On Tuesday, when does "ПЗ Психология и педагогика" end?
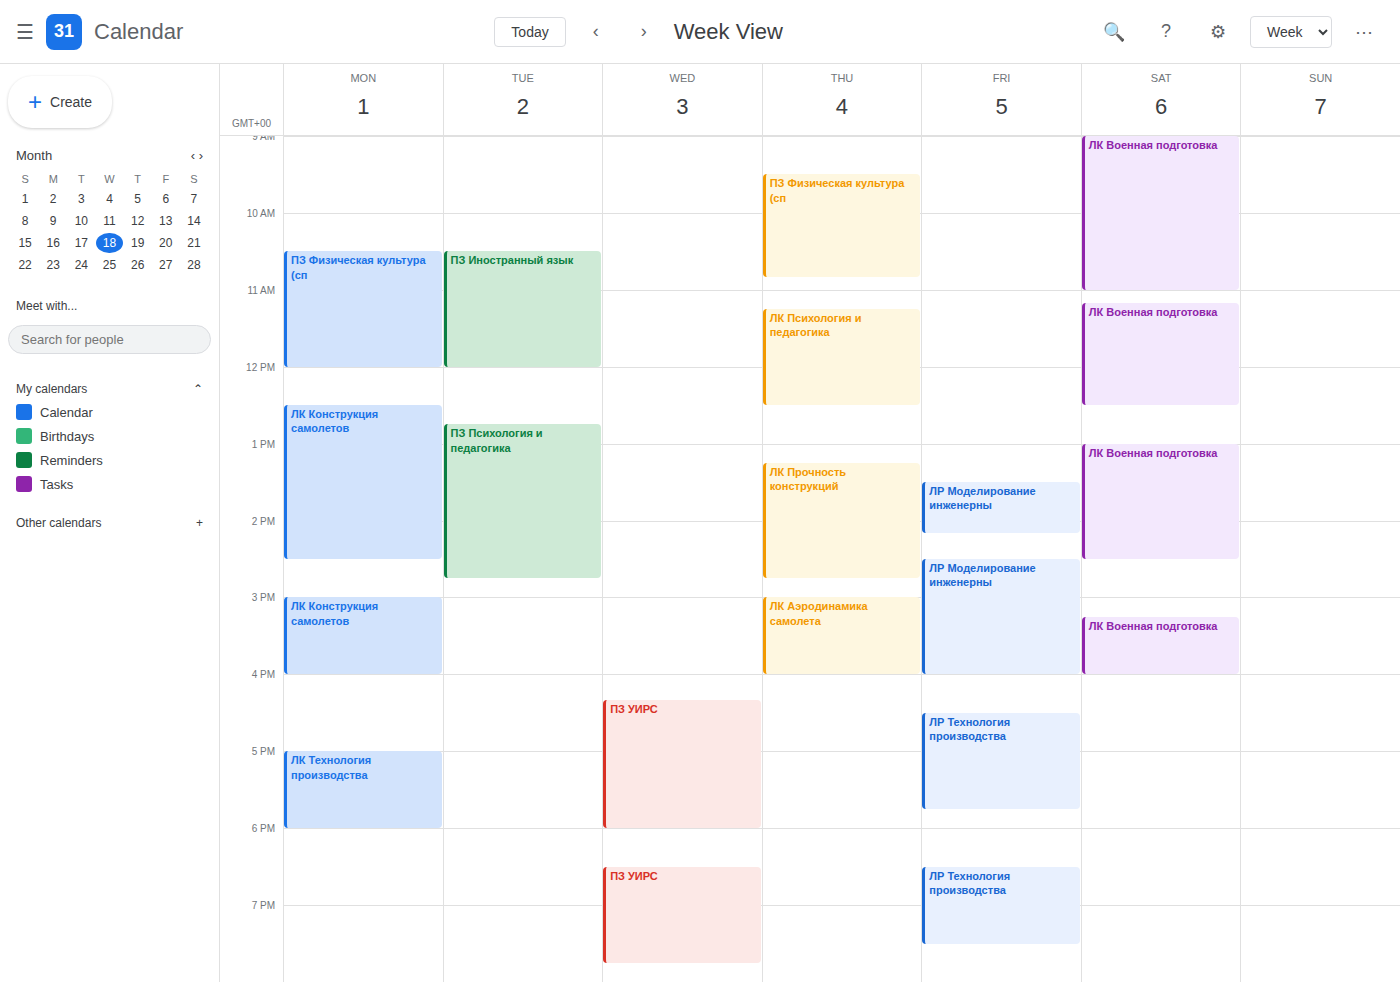
2:45 PM